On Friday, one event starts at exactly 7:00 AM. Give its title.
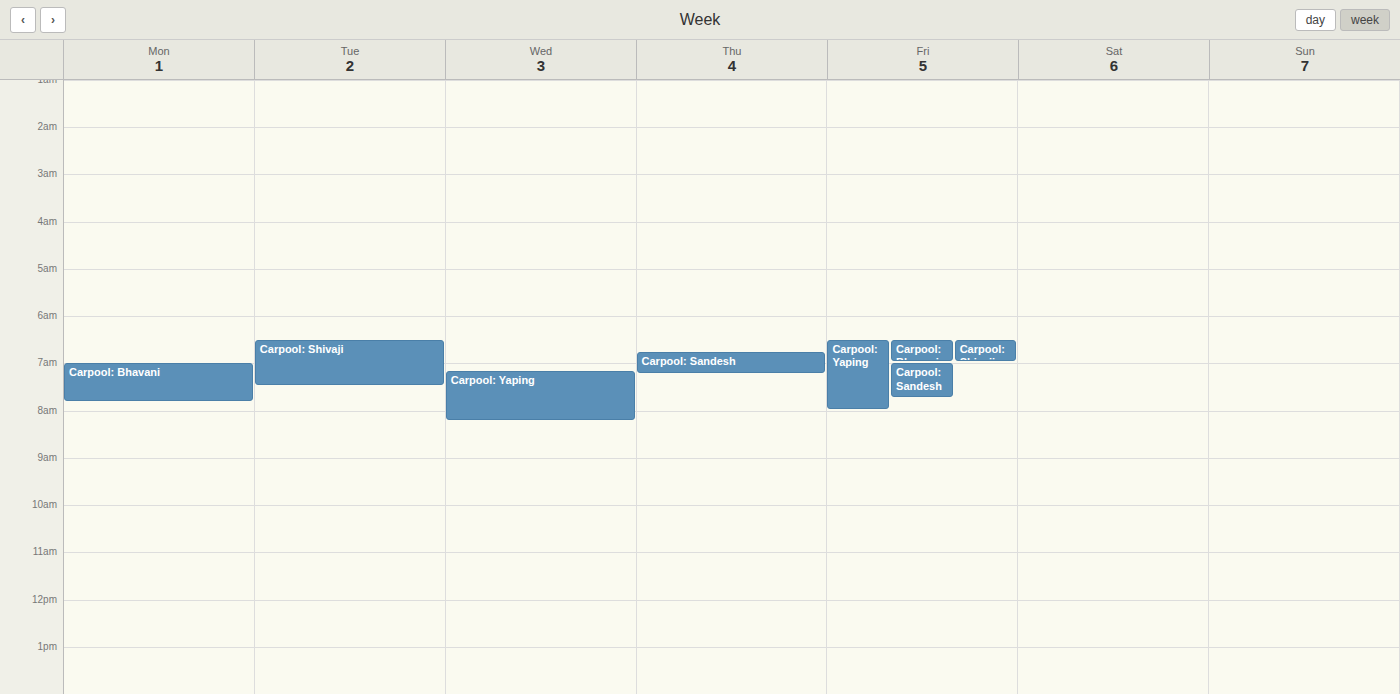
"Carpool: Sandesh"